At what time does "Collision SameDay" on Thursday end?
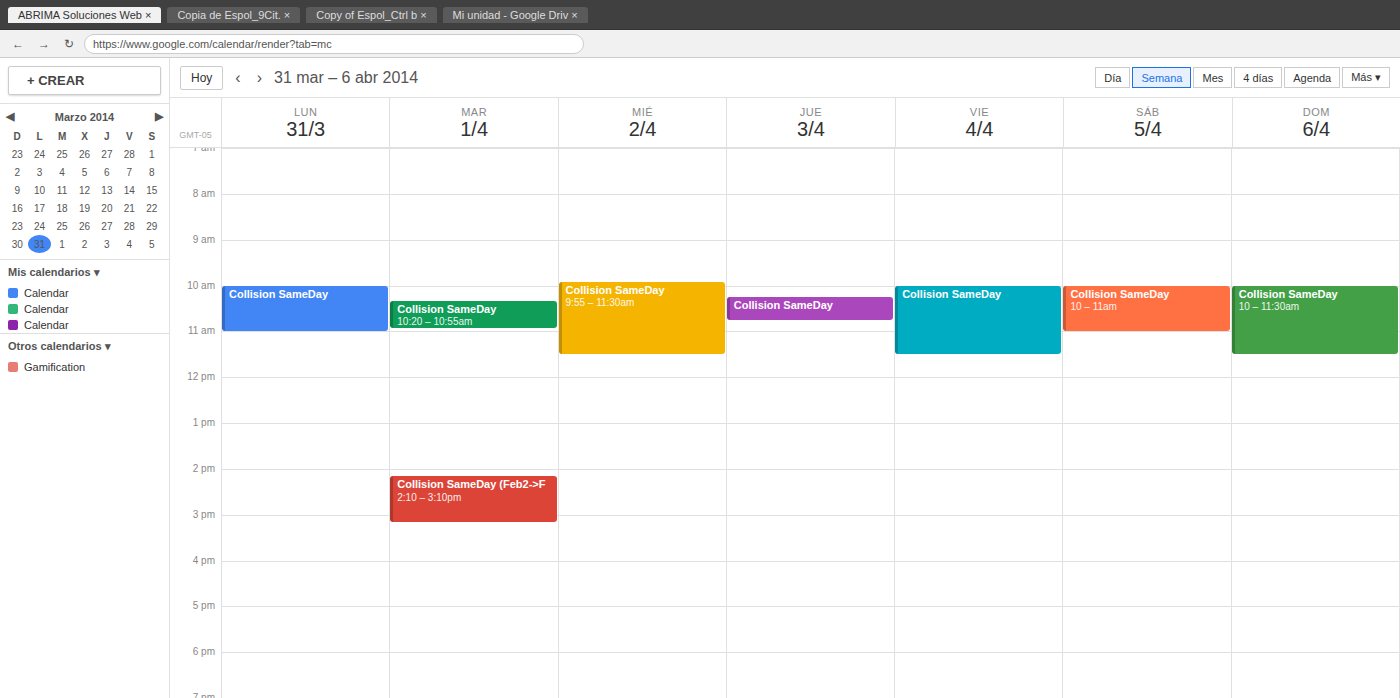
10:45 AM